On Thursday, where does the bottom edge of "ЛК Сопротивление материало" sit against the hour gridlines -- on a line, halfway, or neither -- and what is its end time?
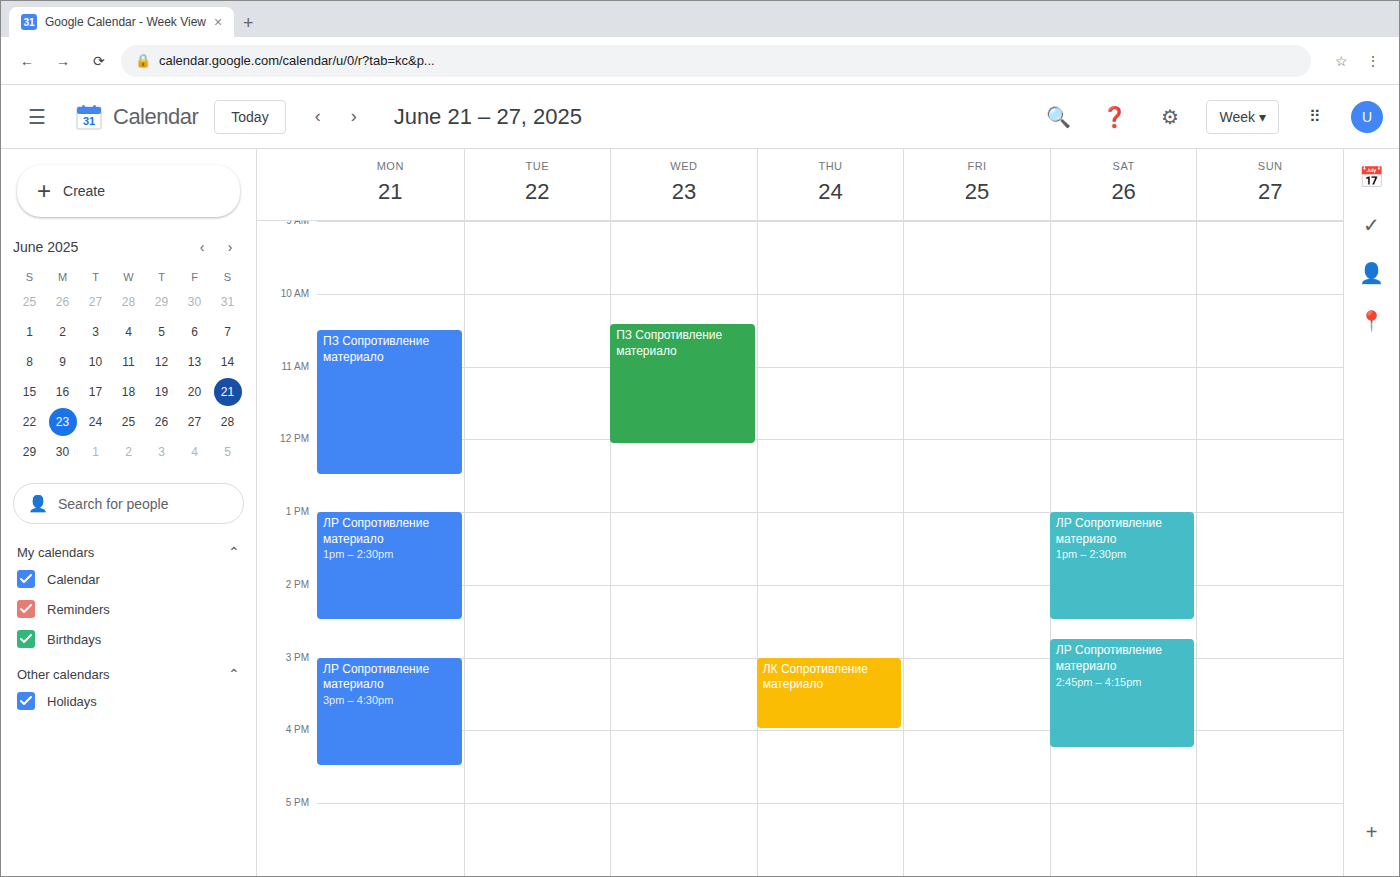
4:00 PM -- exactly on the 4 PM line.